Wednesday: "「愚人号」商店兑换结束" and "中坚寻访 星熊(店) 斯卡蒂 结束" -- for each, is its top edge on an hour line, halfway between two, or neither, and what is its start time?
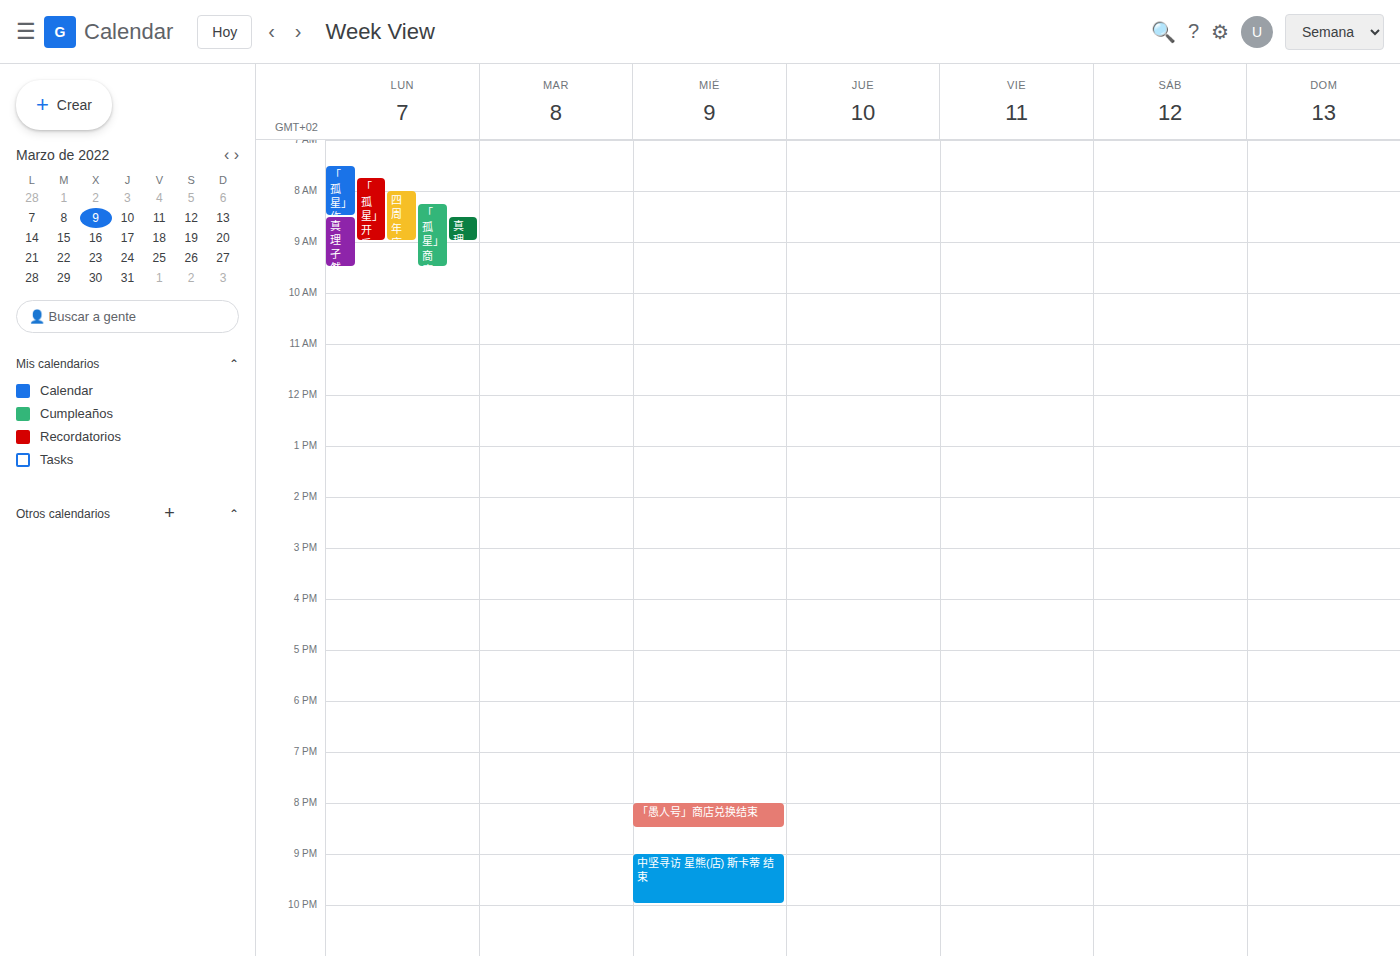
"「愚人号」商店兑换结束": 20:00, exactly on the 20:00 line. "中坚寻访 星熊(店) 斯卡蒂 结束": 21:00, exactly on the 21:00 line.